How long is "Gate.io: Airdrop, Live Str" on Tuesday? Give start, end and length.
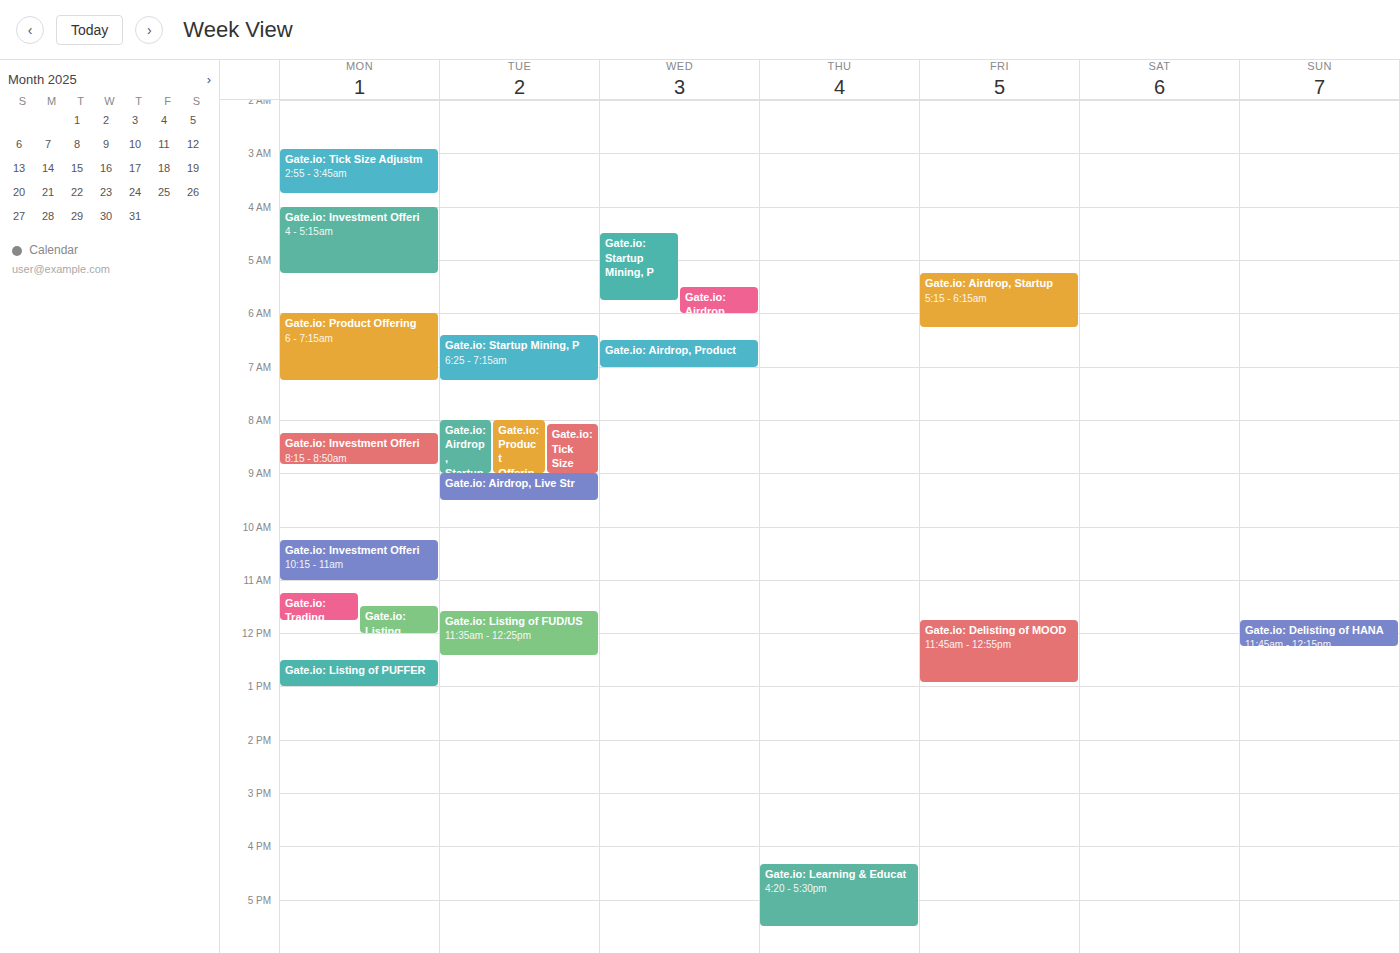
9:00 AM to 9:30 AM, 30 minutes